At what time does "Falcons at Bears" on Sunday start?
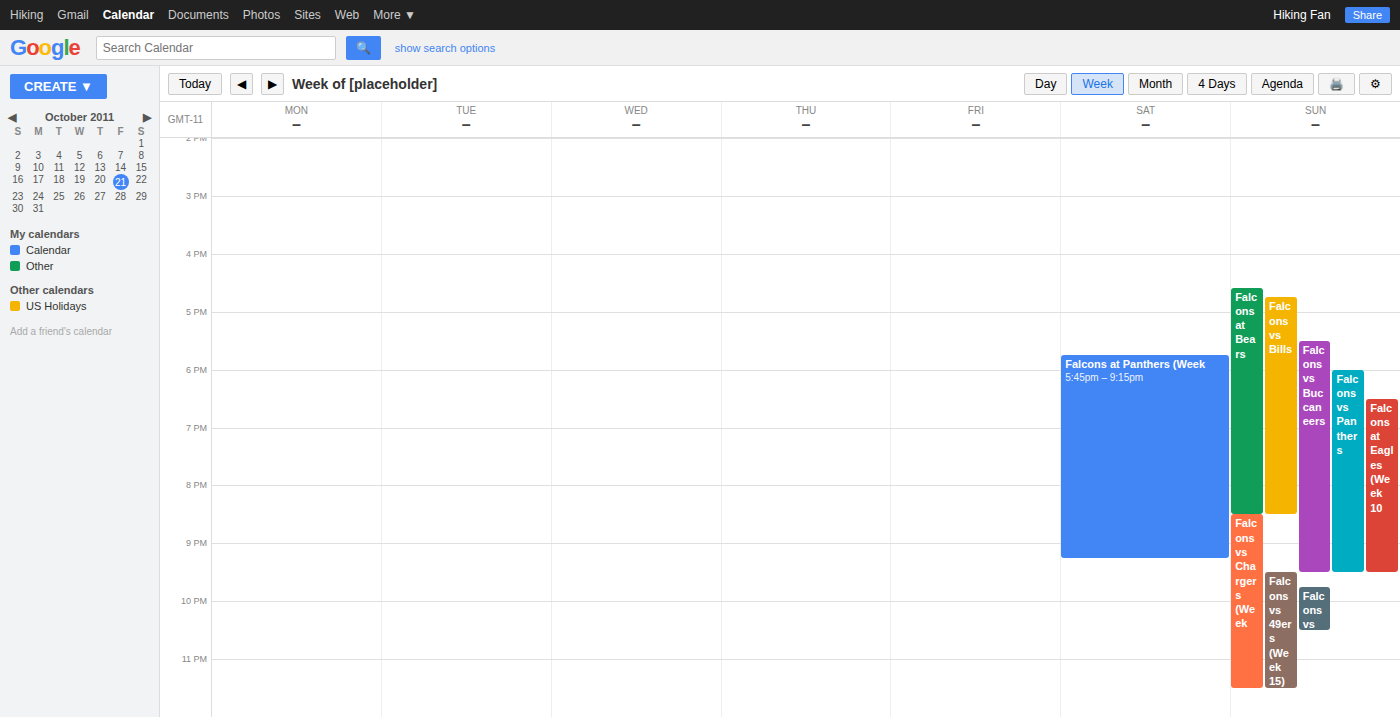
4:35 PM